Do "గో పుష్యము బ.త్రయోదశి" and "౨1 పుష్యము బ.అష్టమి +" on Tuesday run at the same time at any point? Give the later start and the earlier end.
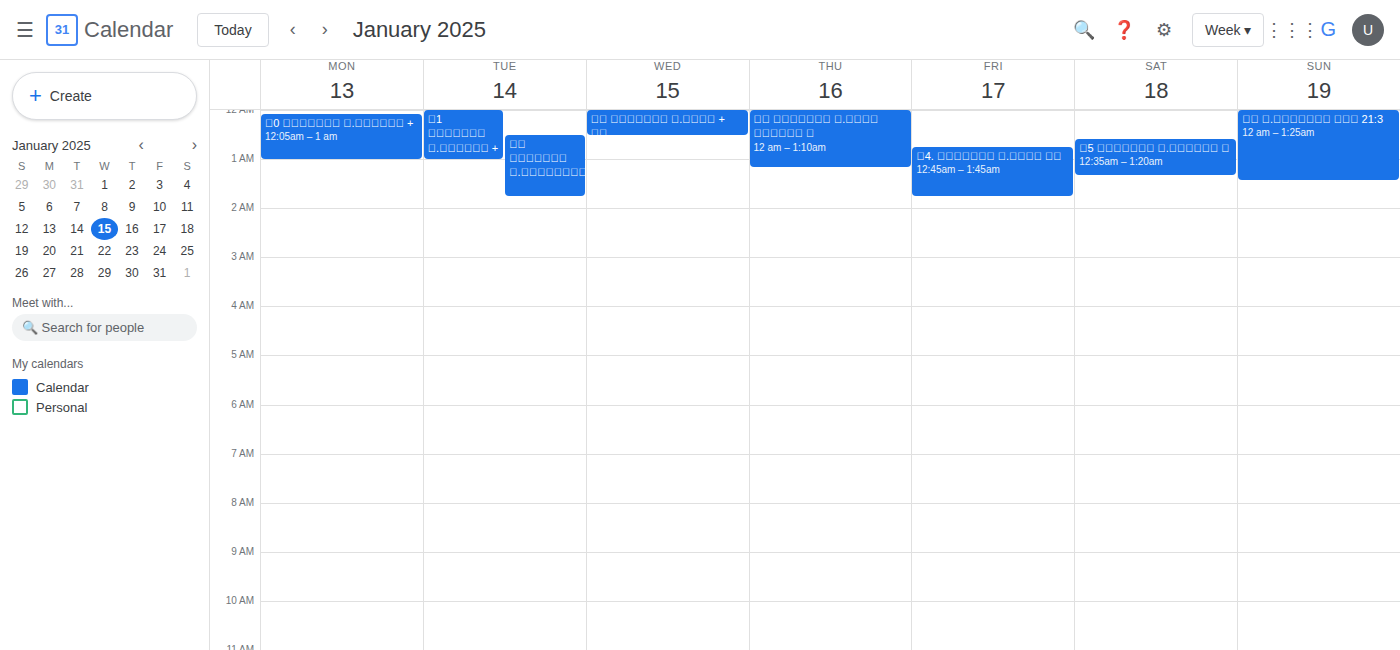
"గో పుష్యము బ.త్రయోదశి" starts at 12:30 AM, before "౨1 పుష్యము బ.అష్టమి +" ends at 1:00 AM -- they overlap.